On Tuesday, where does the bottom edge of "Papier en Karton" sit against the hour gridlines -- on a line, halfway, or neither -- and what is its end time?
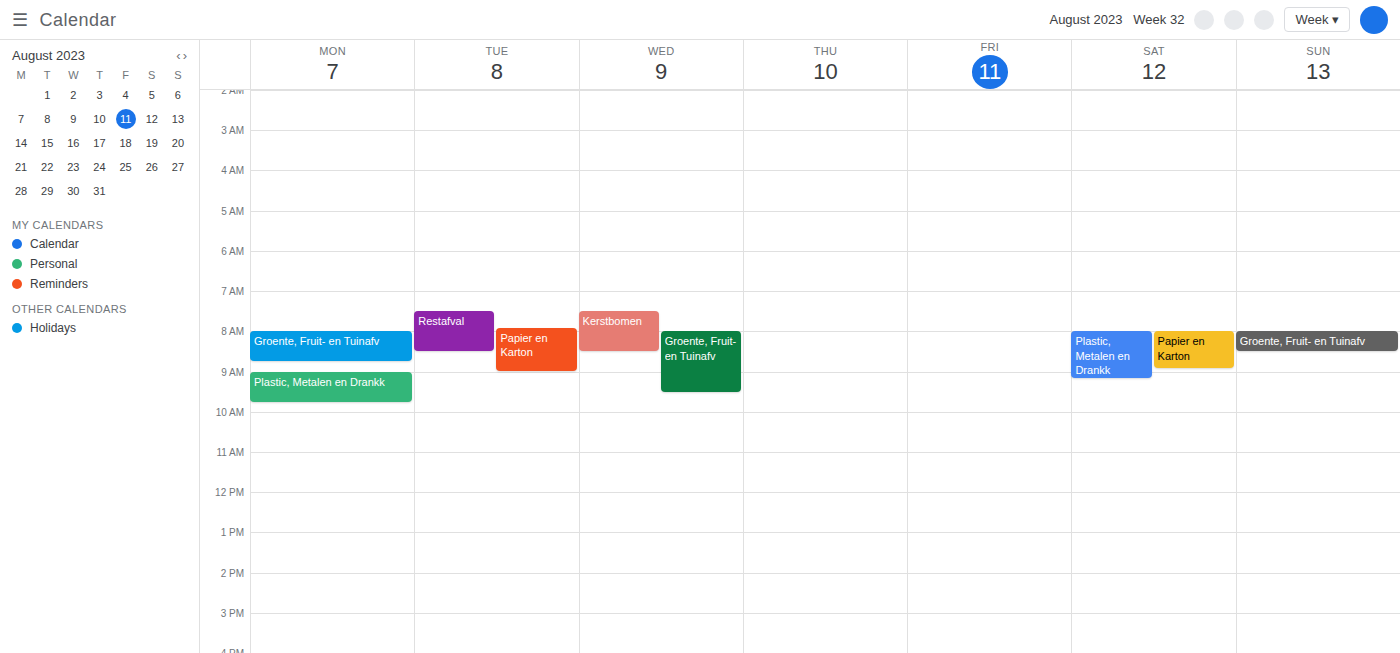
9:00 AM -- exactly on the 9 AM line.